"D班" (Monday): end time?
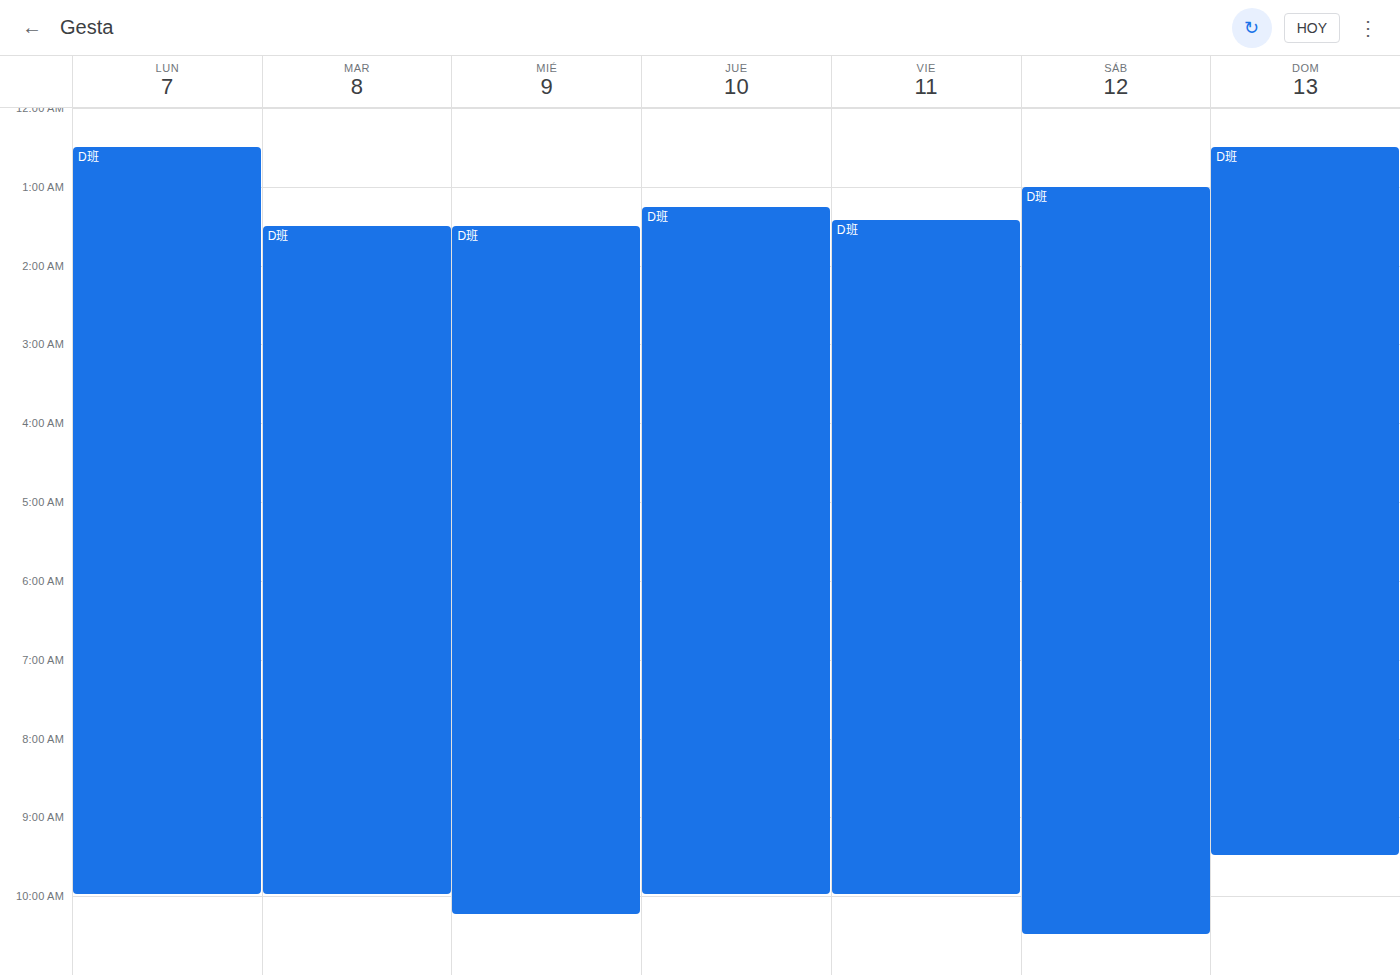
10:00